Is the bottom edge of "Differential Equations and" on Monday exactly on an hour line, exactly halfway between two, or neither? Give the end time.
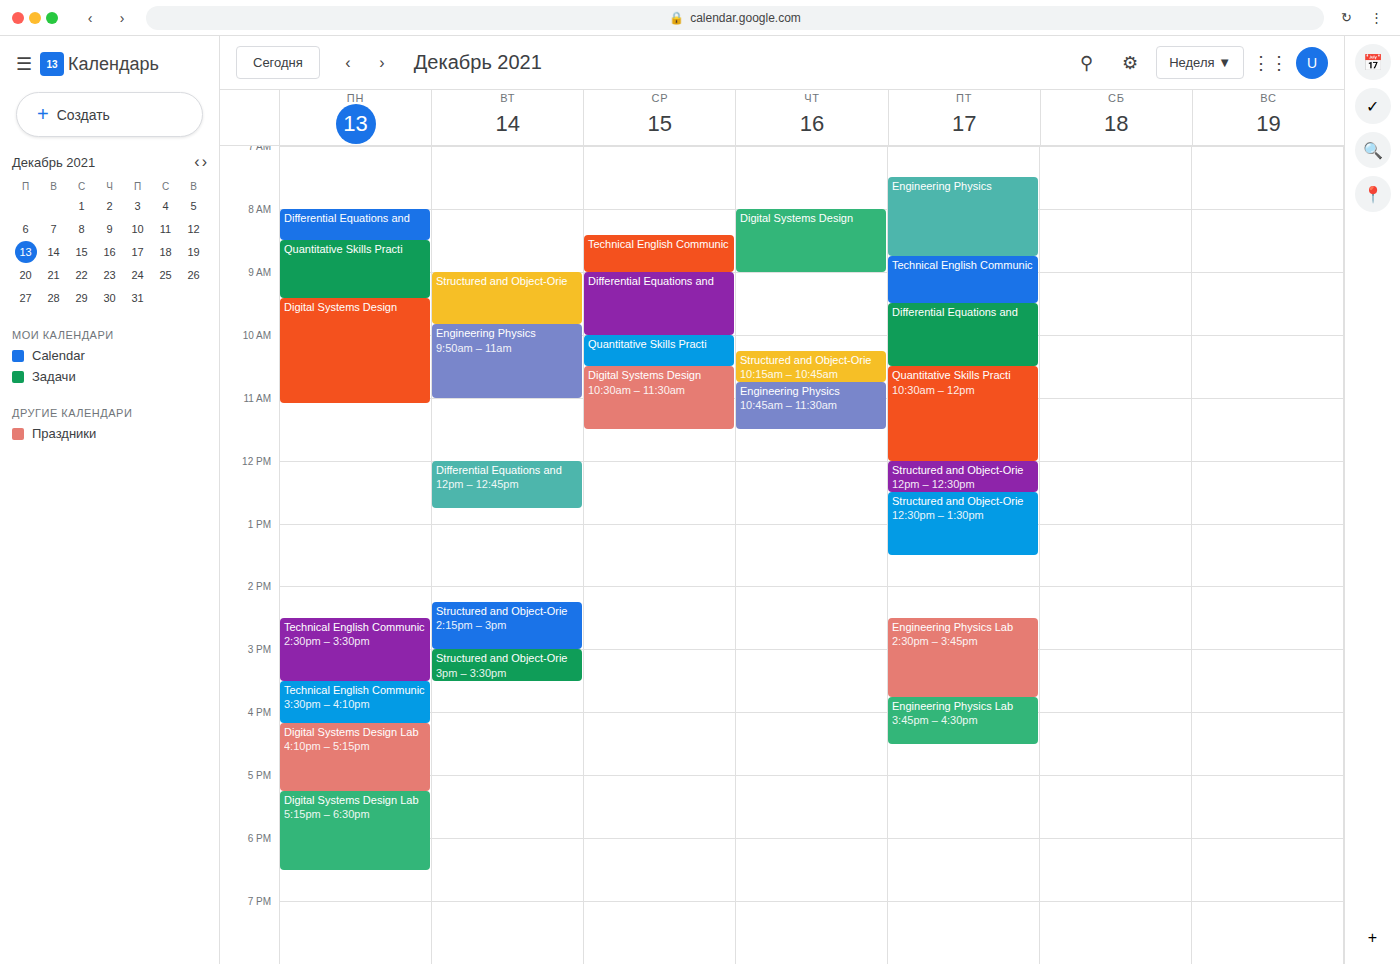
8:30 AM -- halfway between the 8 AM and 9 AM lines.